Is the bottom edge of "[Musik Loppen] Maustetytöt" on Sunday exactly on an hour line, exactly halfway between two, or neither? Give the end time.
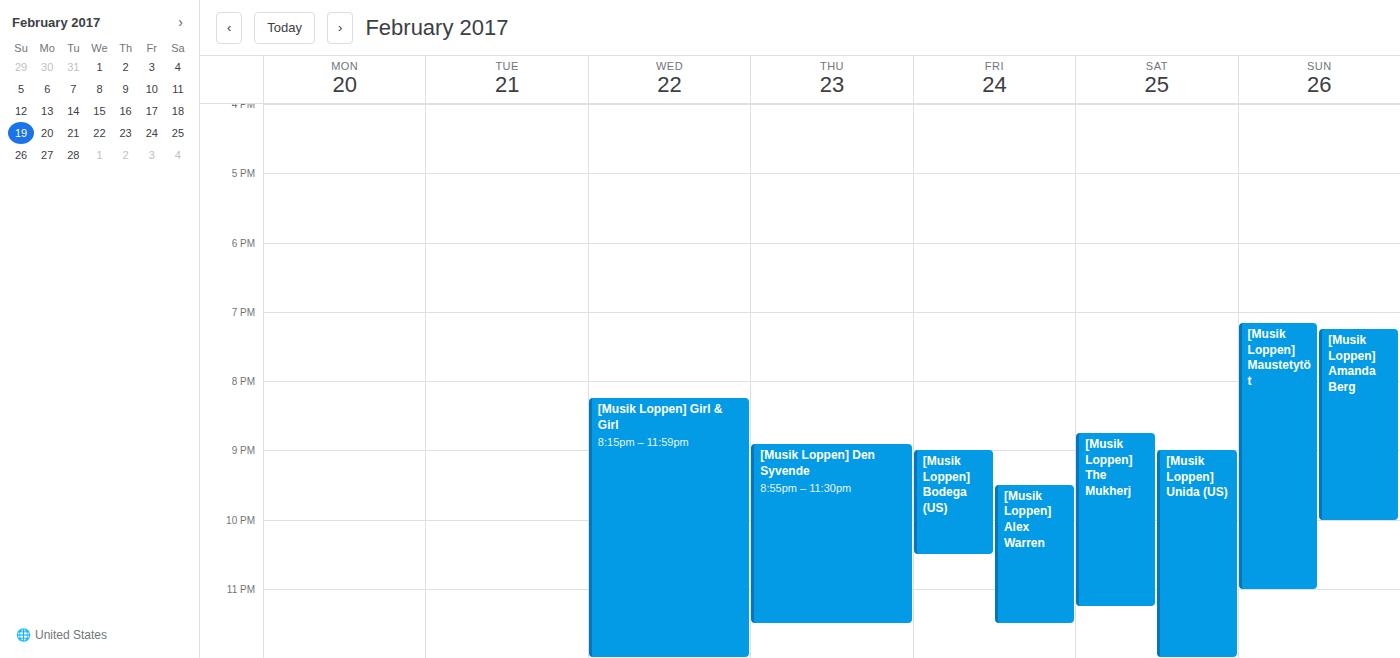
11:00 PM -- exactly on the 11 PM line.